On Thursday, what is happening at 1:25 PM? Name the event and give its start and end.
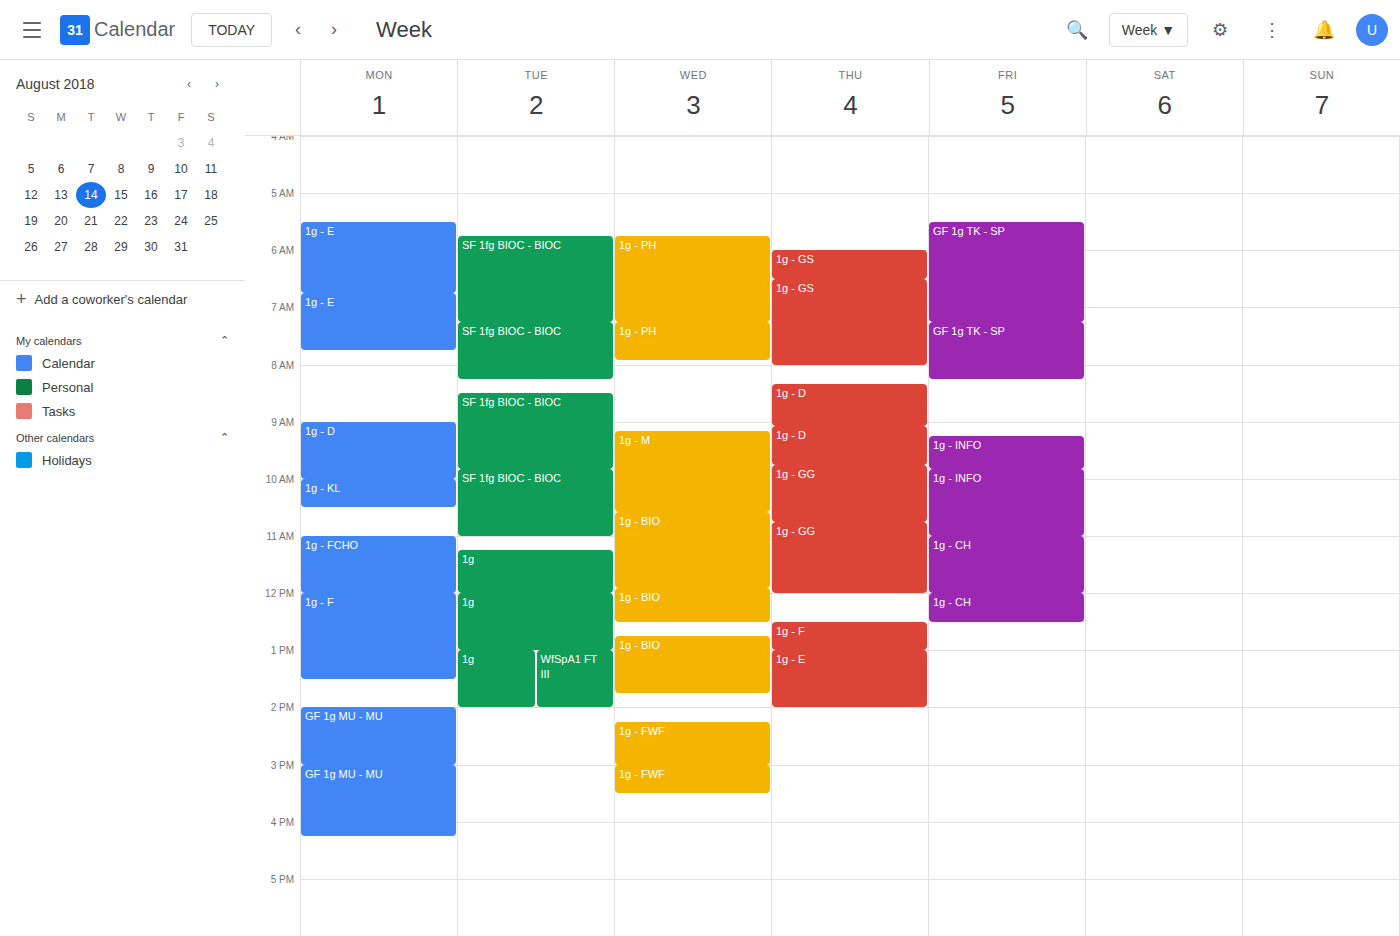
"1g - E", 1:00 PM to 2:00 PM